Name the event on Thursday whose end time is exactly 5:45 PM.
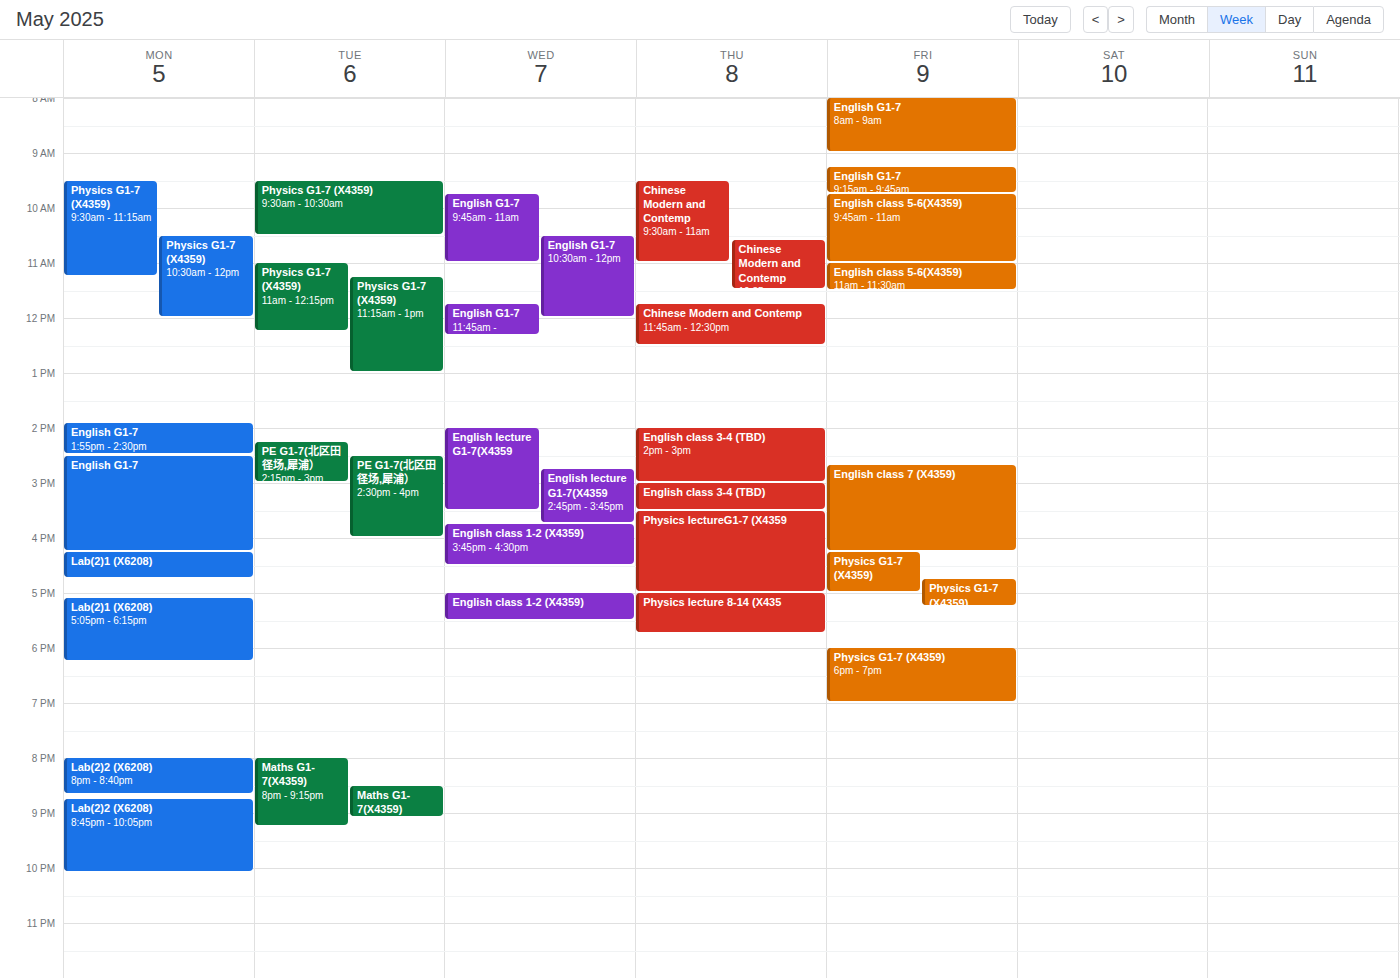
"Physics lecture 8-14 (X435"